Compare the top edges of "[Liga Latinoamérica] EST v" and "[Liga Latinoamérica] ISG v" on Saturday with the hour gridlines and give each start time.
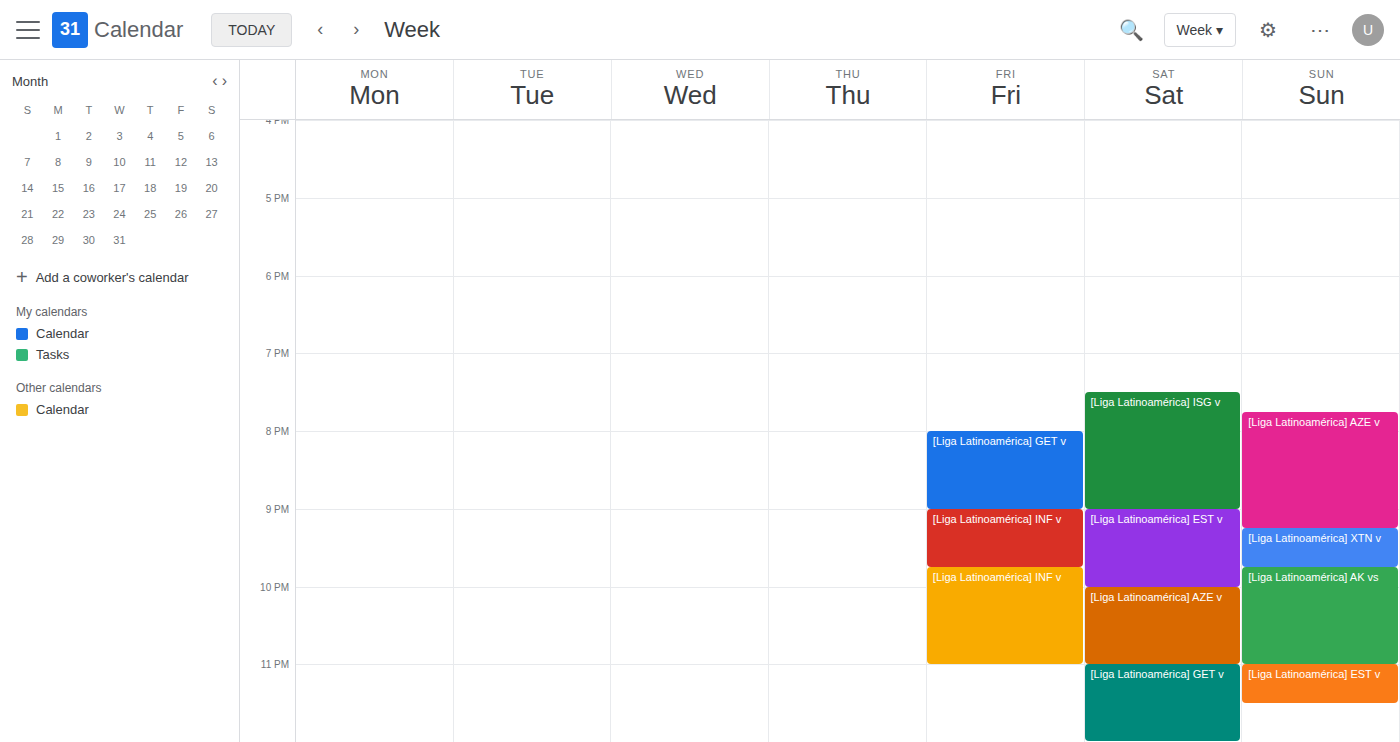
"[Liga Latinoamérica] EST v": 21:00, exactly on the 21:00 line. "[Liga Latinoamérica] ISG v": 19:30, halfway between the 19:00 and 20:00 lines.